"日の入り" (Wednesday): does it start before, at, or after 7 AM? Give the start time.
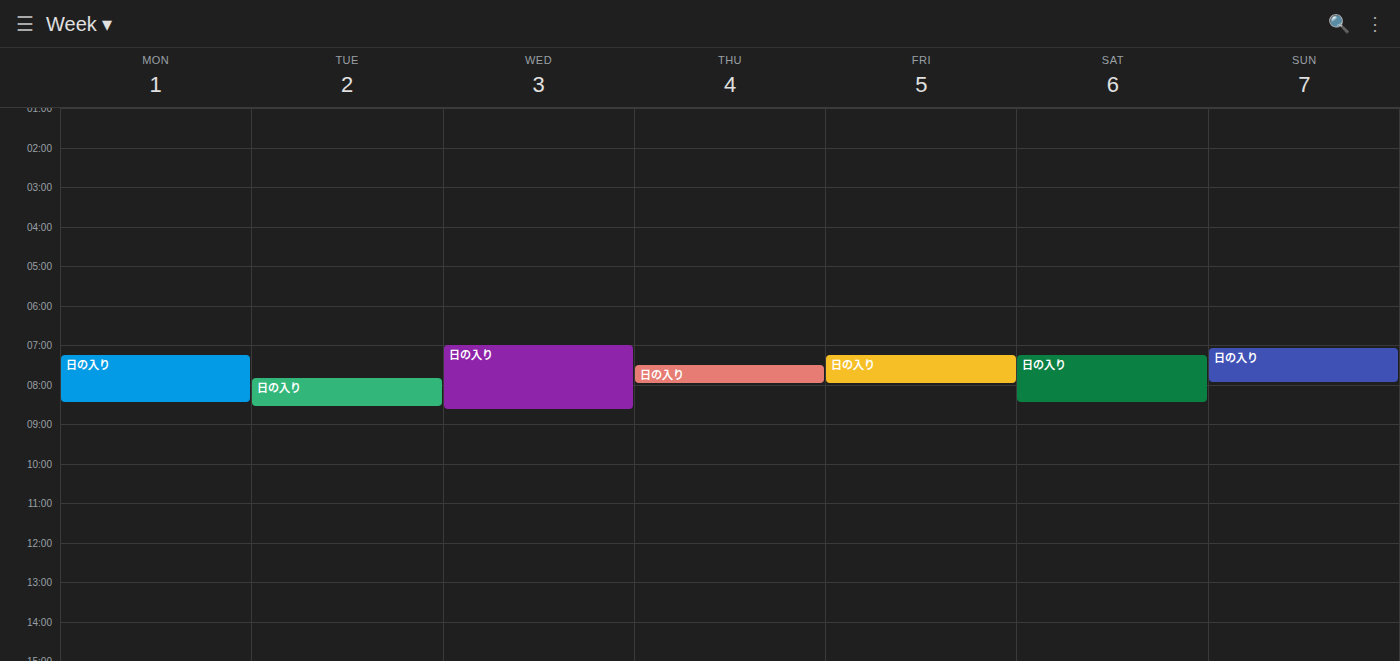
7:00 AM -- exactly at 7 AM, on the 7 AM line.